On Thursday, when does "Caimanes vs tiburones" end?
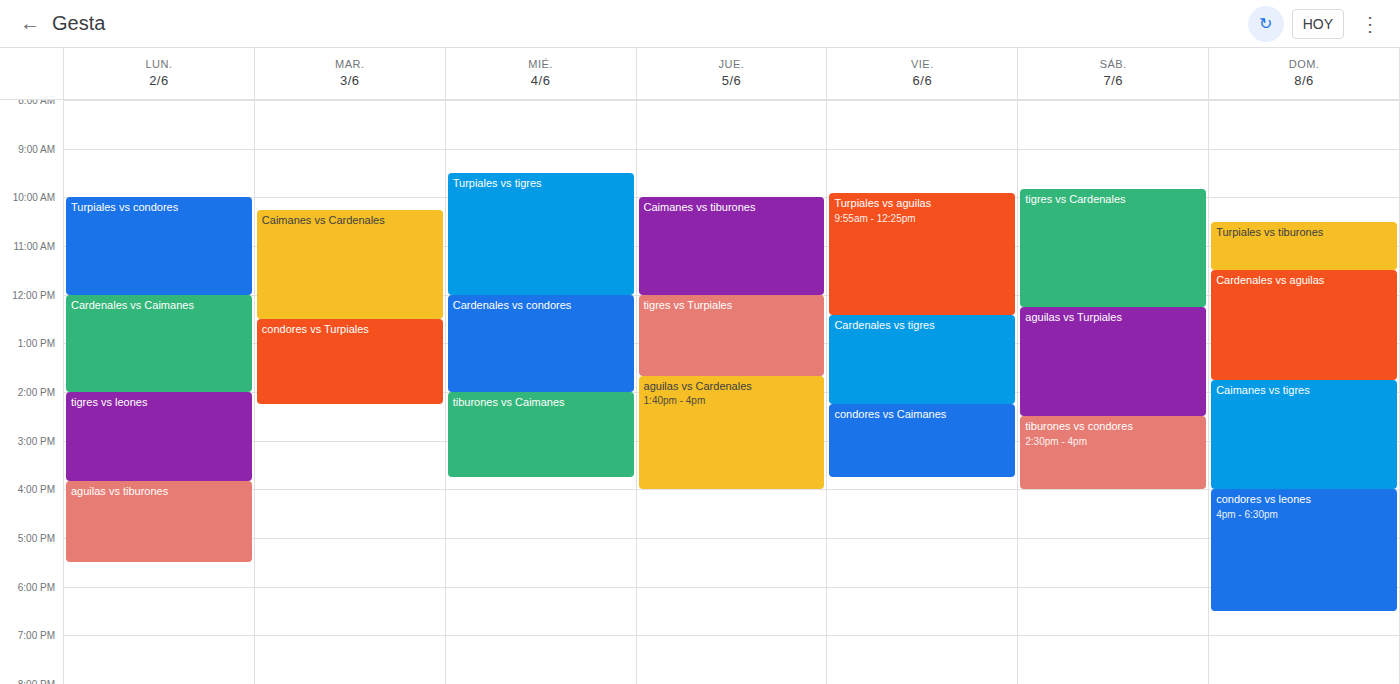
12:00 PM